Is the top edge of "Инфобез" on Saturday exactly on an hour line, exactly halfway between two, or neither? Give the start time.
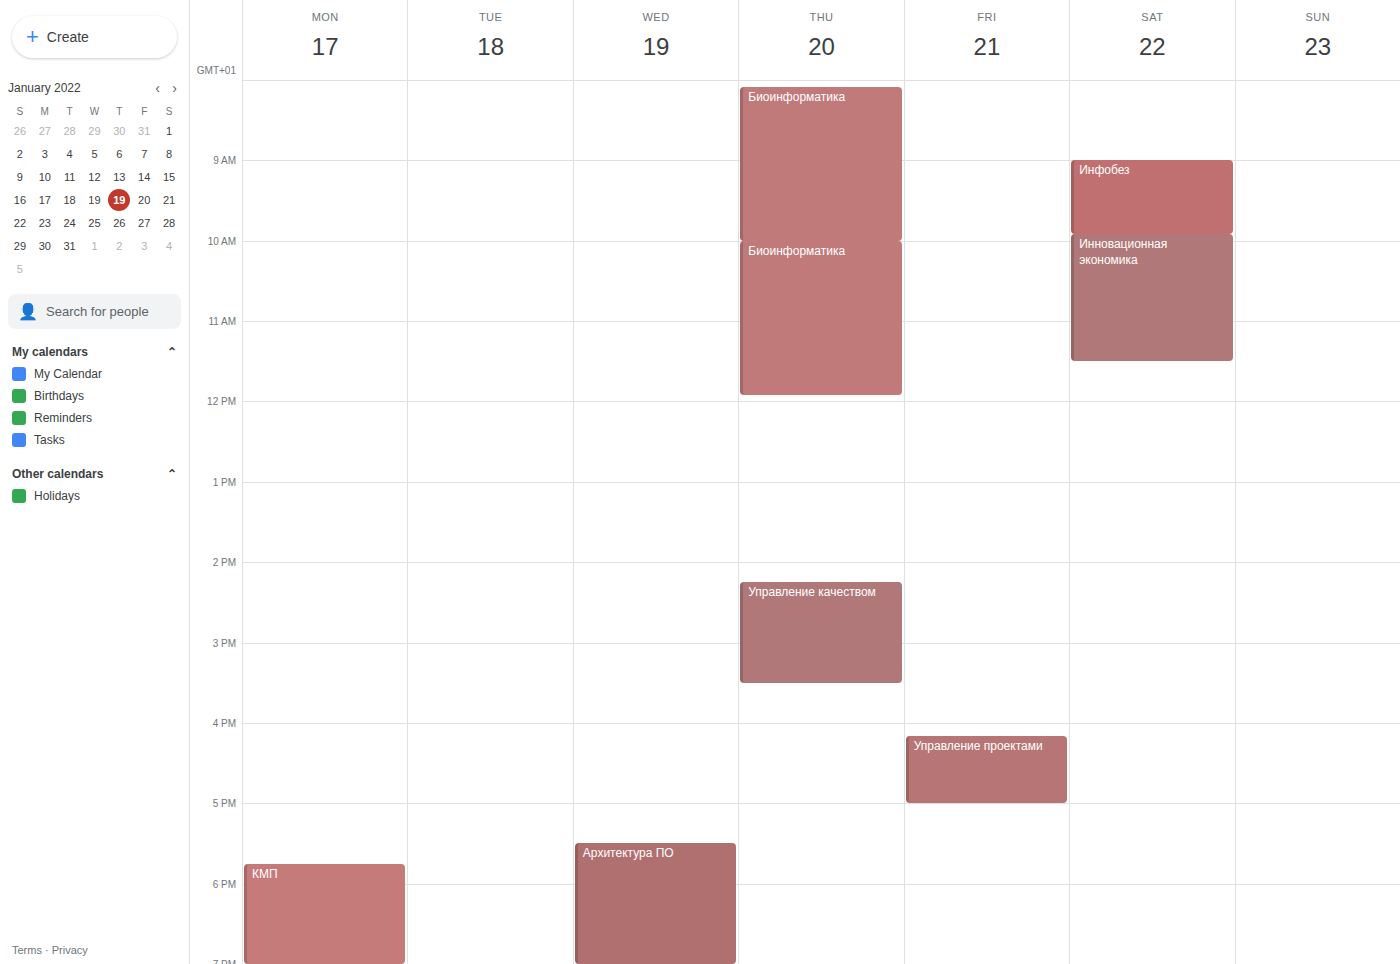
9:00 AM -- exactly on the 9 AM line.